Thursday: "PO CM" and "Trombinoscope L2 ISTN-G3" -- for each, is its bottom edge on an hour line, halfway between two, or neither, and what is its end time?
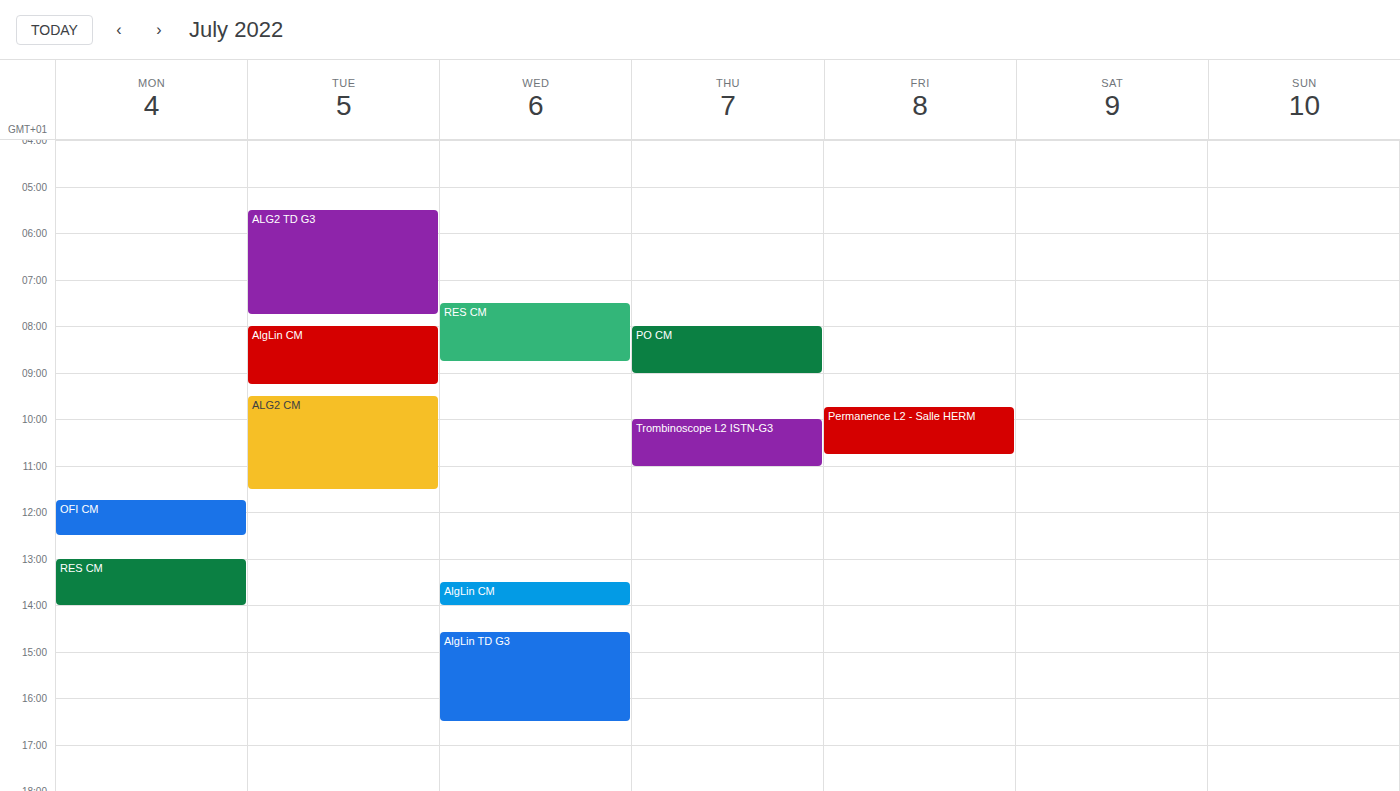
"PO CM": 9:00 AM, exactly on the 9 AM line. "Trombinoscope L2 ISTN-G3": 11:00 AM, exactly on the 11 AM line.